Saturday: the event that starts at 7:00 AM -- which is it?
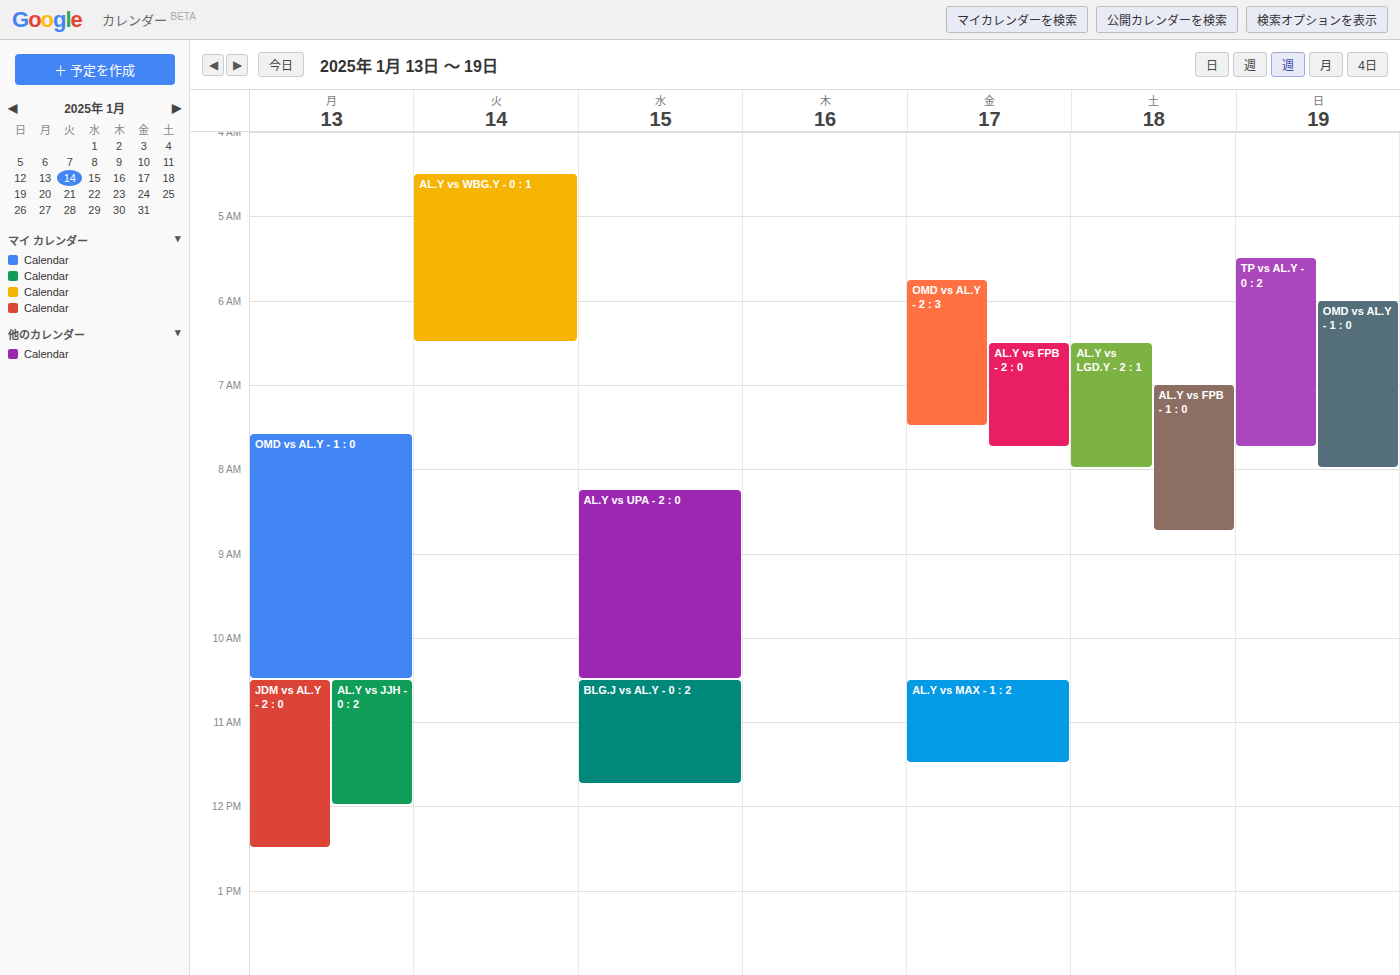
"AL.Y vs FPB - 1 : 0"